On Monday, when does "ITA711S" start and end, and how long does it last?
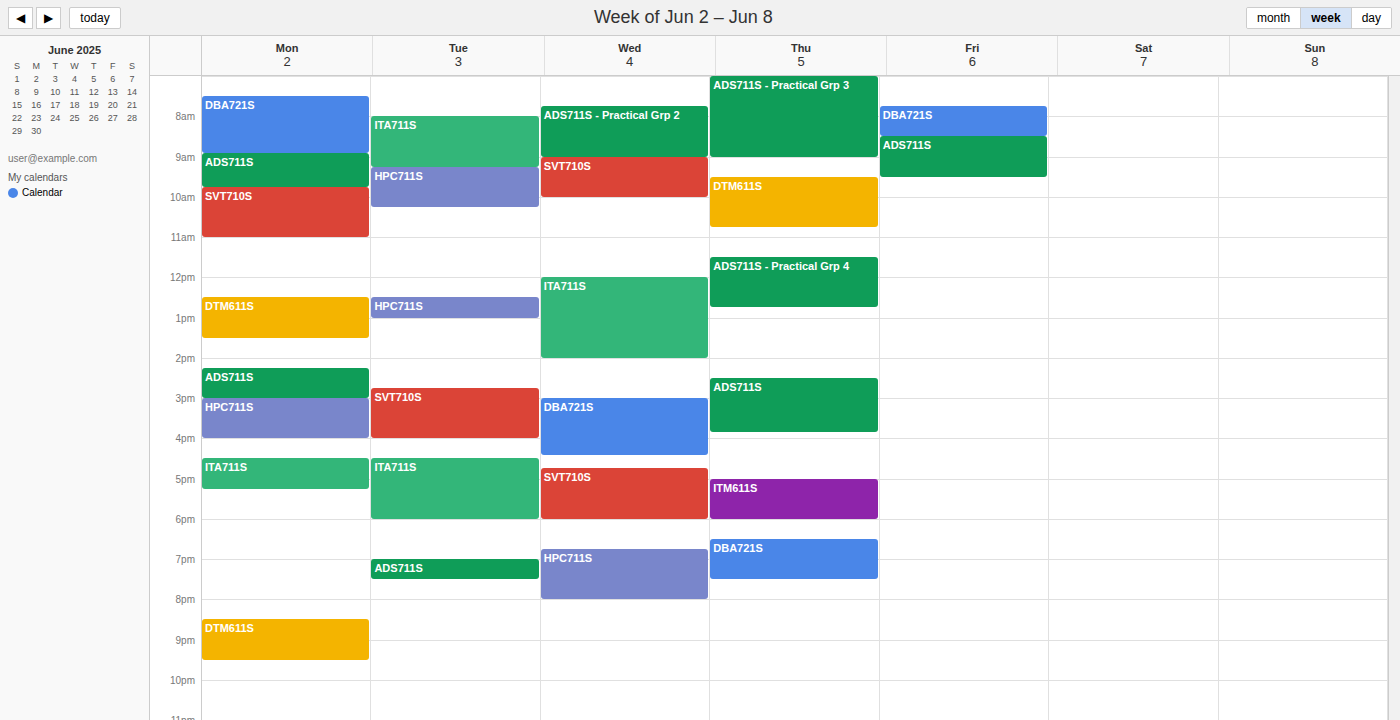
4:30 PM to 5:15 PM, 45 minutes